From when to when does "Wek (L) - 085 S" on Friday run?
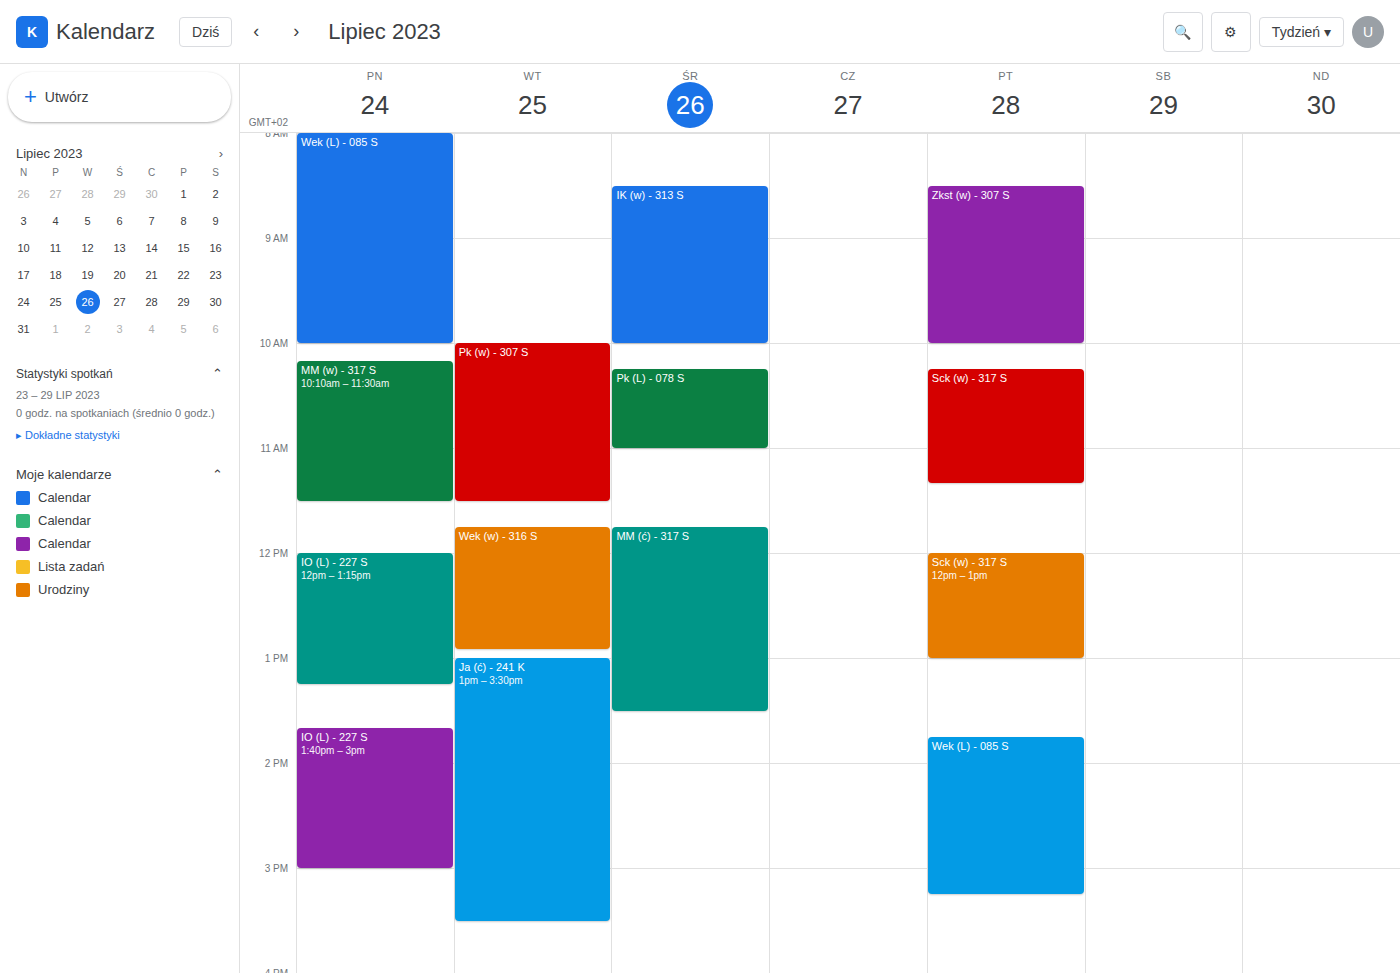
13:45 to 15:15